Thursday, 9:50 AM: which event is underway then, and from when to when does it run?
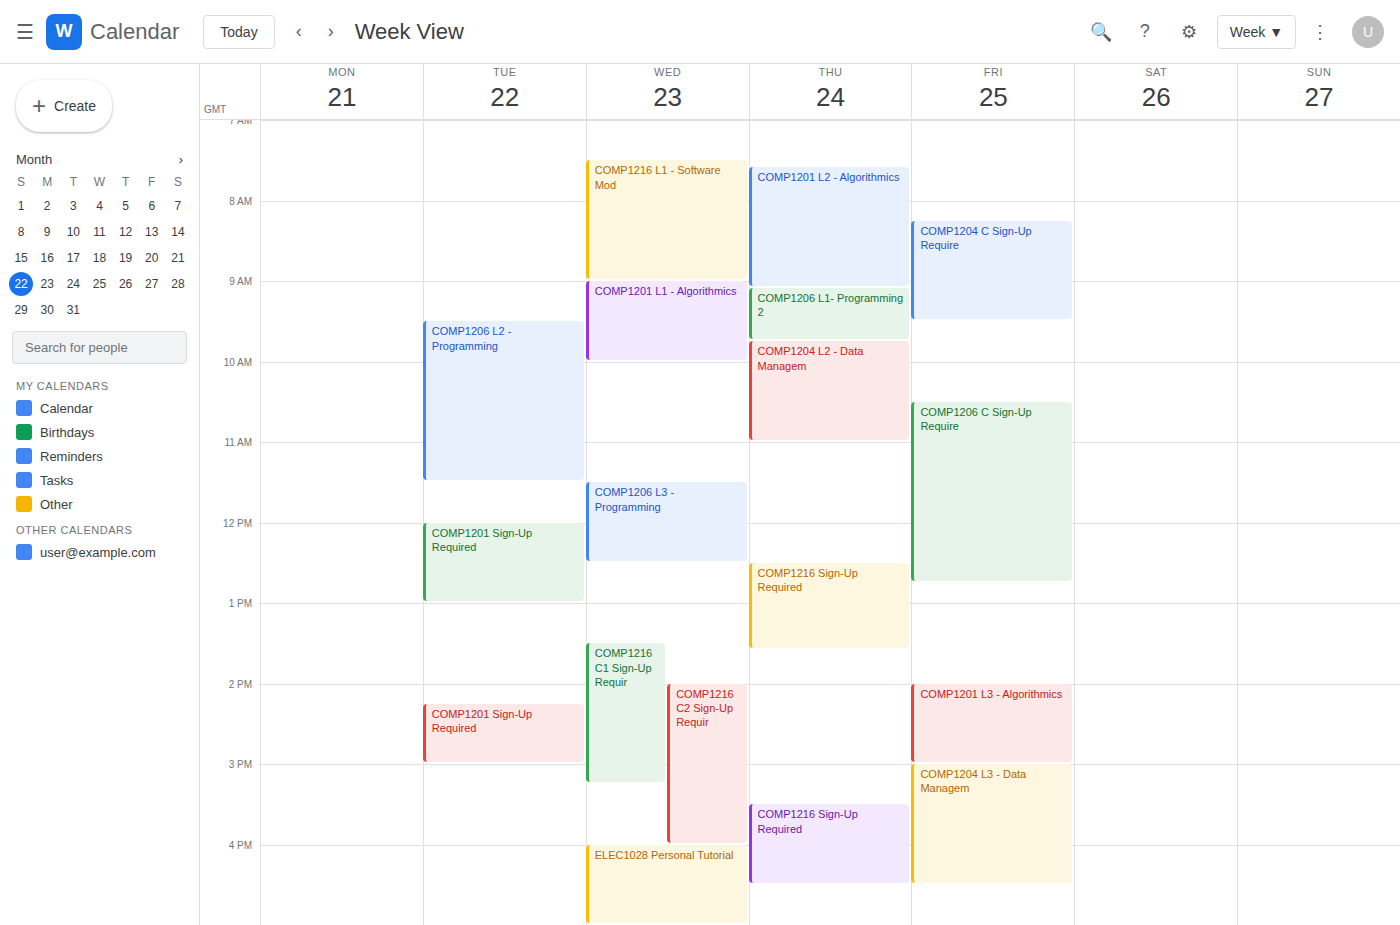
"COMP1204 L2 - Data Managem", 9:45 AM to 11:00 AM